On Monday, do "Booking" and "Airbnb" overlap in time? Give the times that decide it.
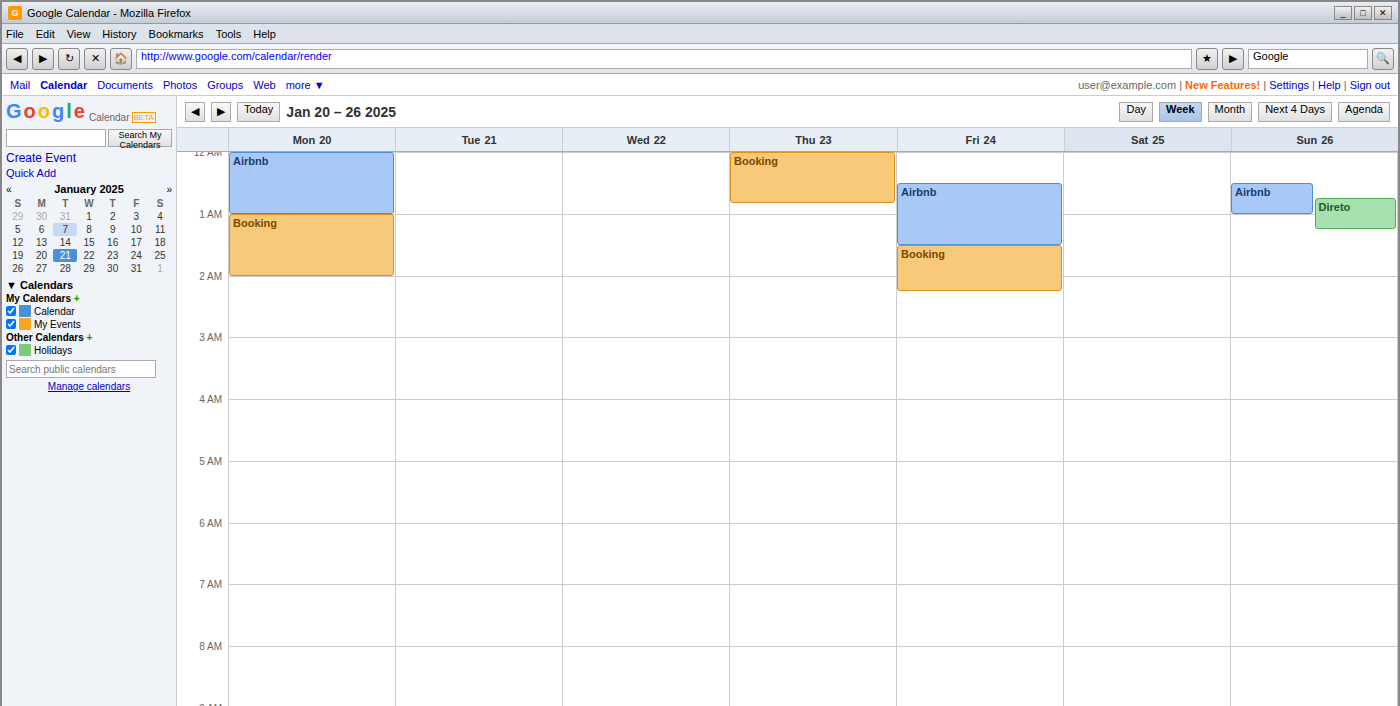
"Airbnb" ends at 1:00 AM, exactly when "Booking" starts -- they touch but do not overlap.